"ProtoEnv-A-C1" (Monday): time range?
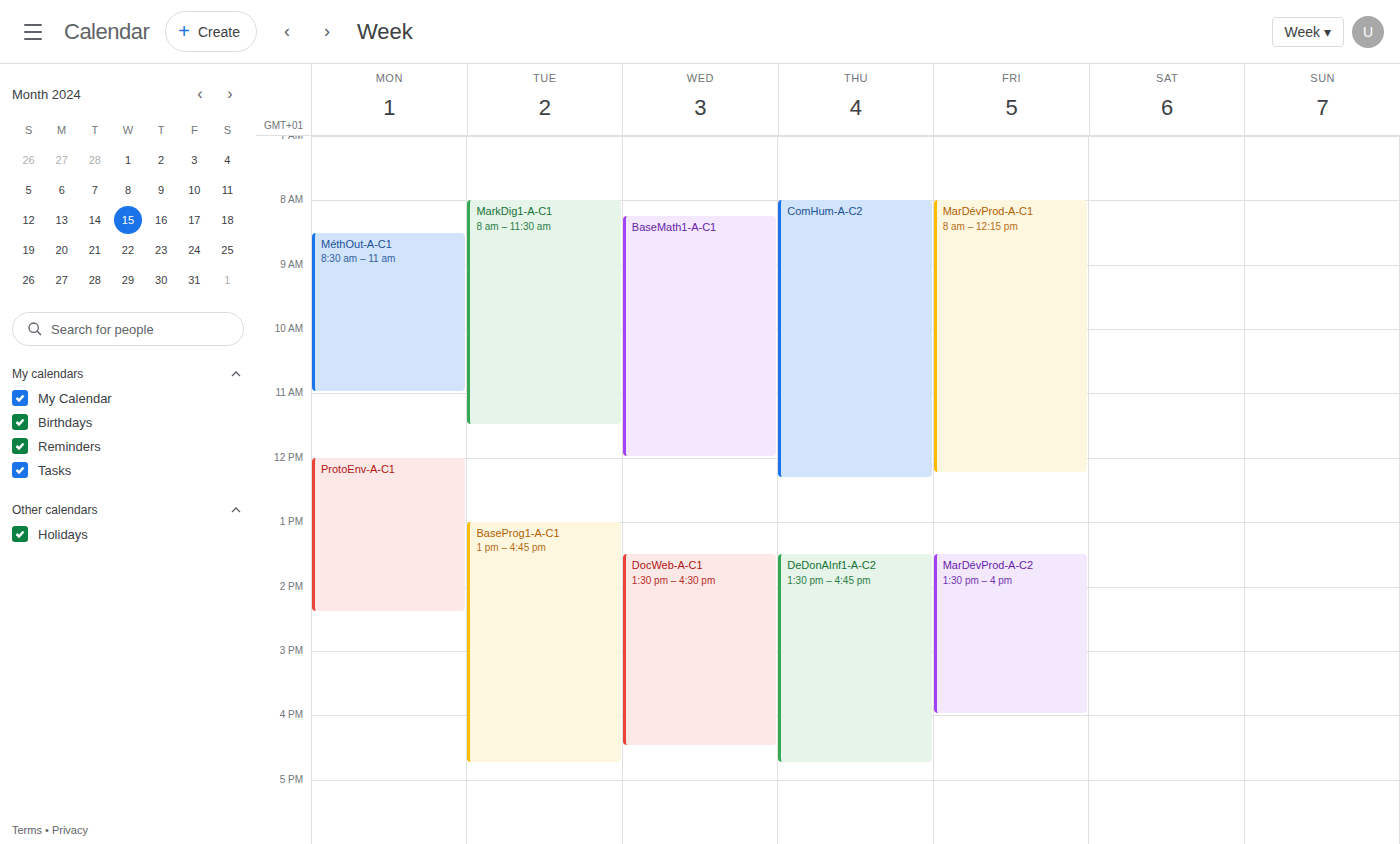
12:00 to 14:25